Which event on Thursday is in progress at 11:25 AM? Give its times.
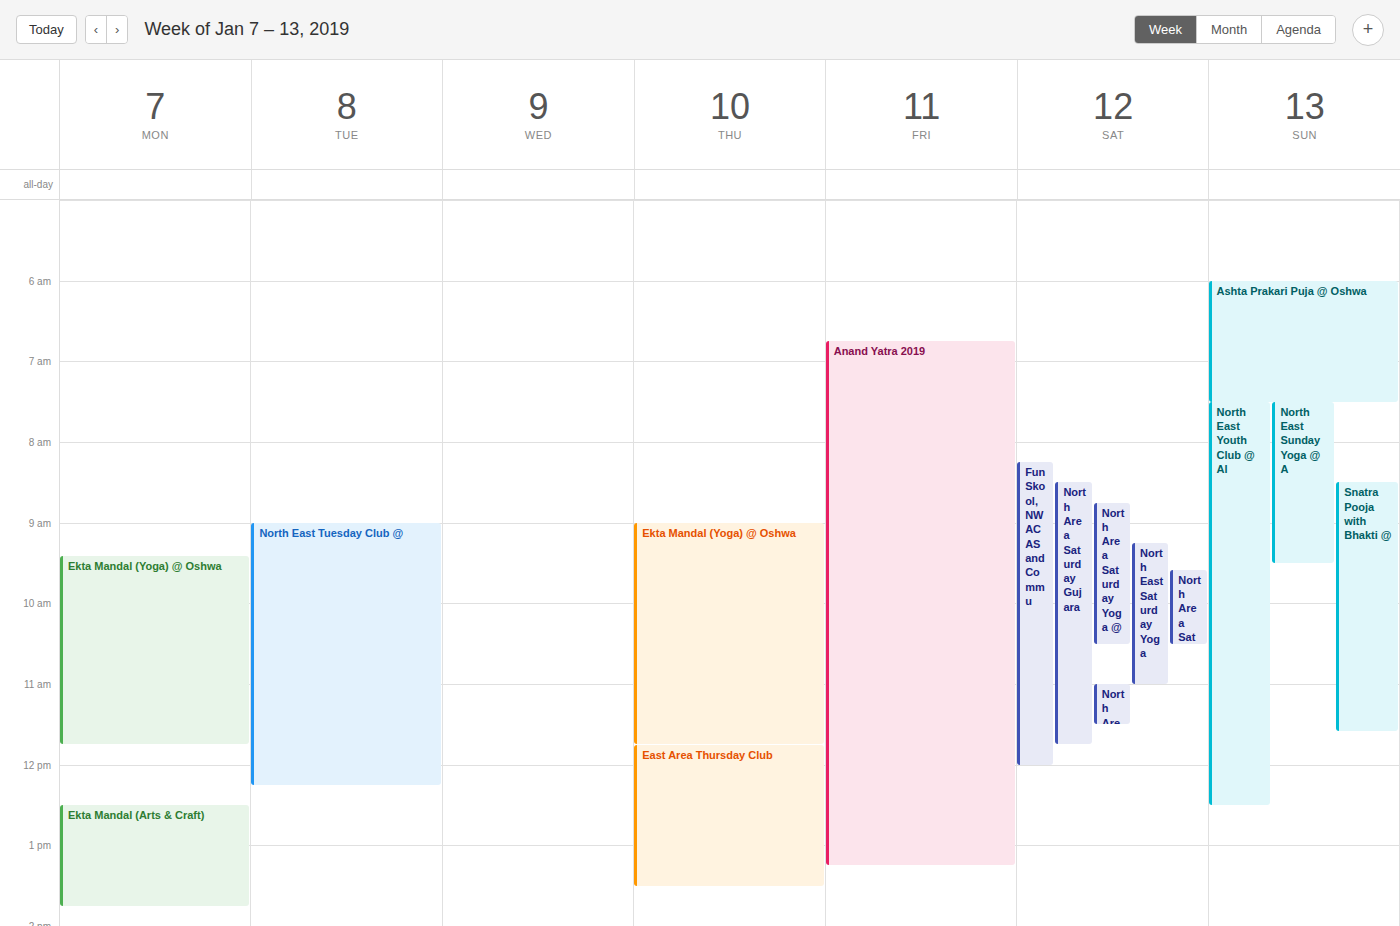
"Ekta Mandal (Yoga) @ Oshwa", 9:00 AM to 11:45 AM